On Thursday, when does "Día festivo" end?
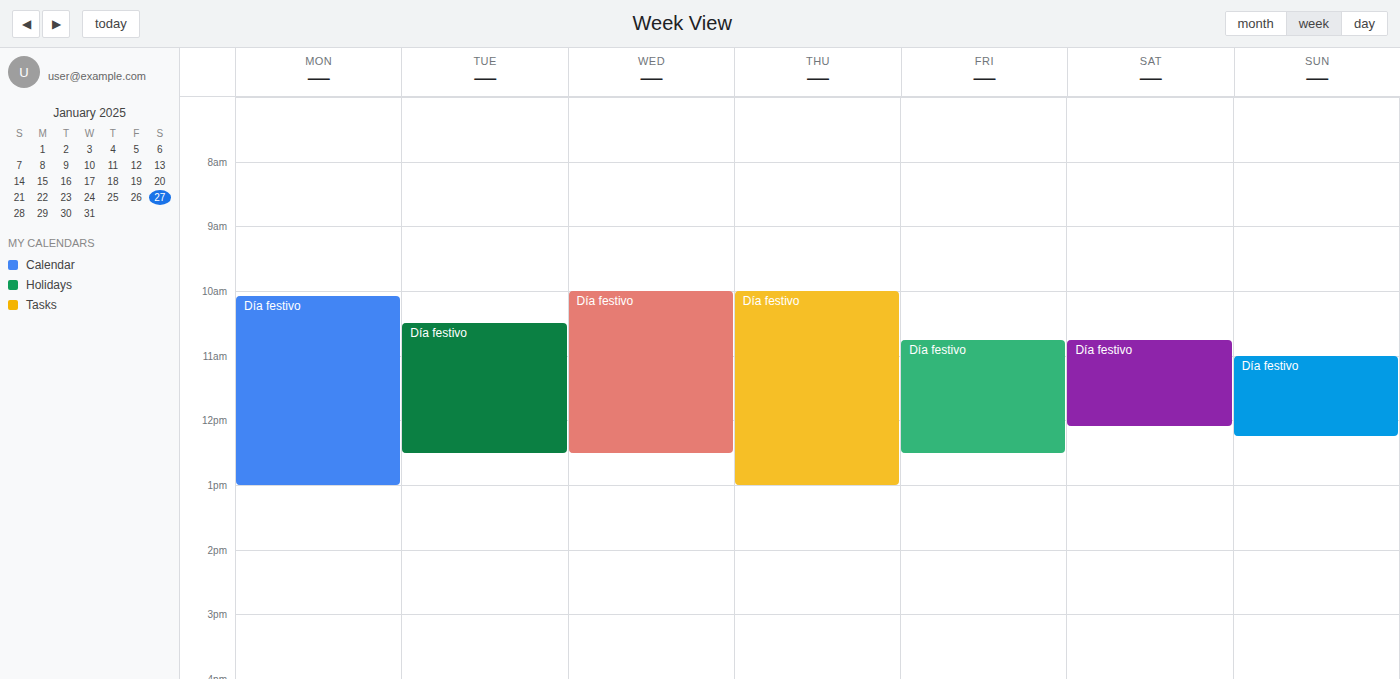
1:00 PM